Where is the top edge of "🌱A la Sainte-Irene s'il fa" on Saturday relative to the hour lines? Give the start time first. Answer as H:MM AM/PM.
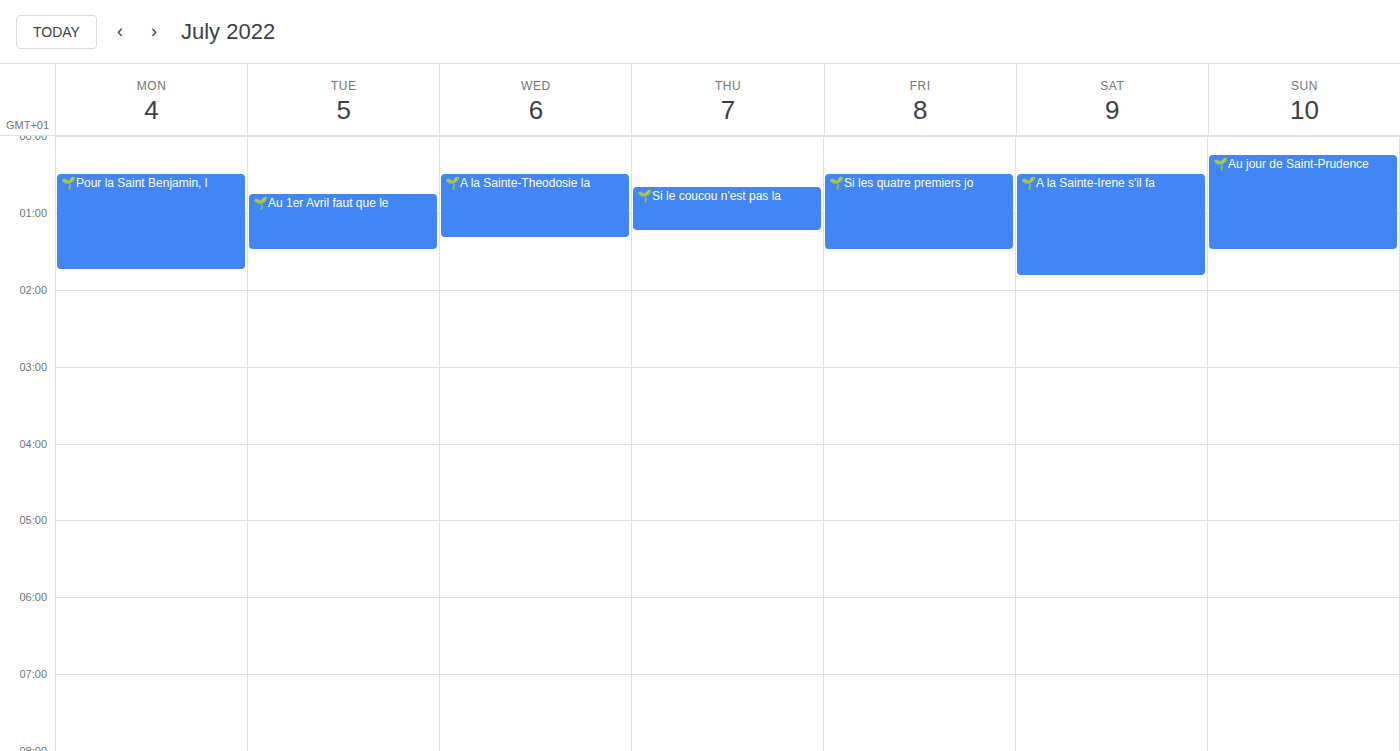
12:30 AM -- halfway between the 12 AM and 1 AM lines.